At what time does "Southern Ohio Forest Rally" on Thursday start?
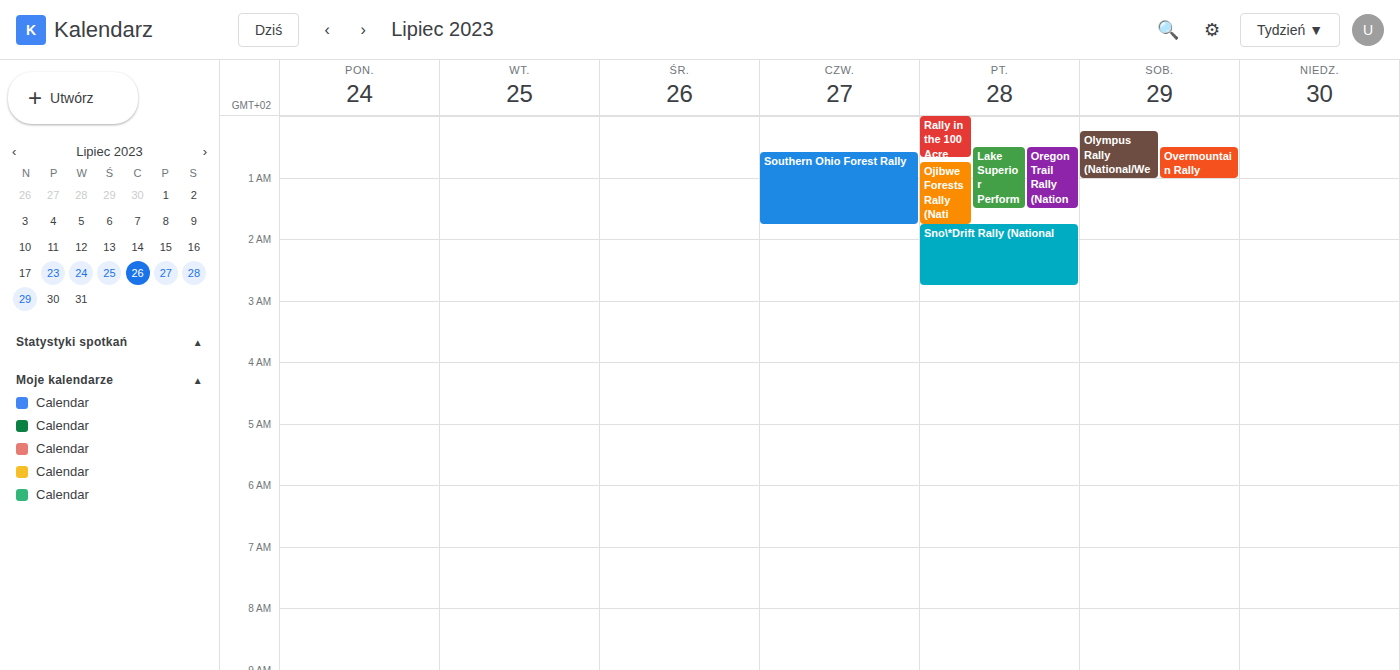
12:35 AM